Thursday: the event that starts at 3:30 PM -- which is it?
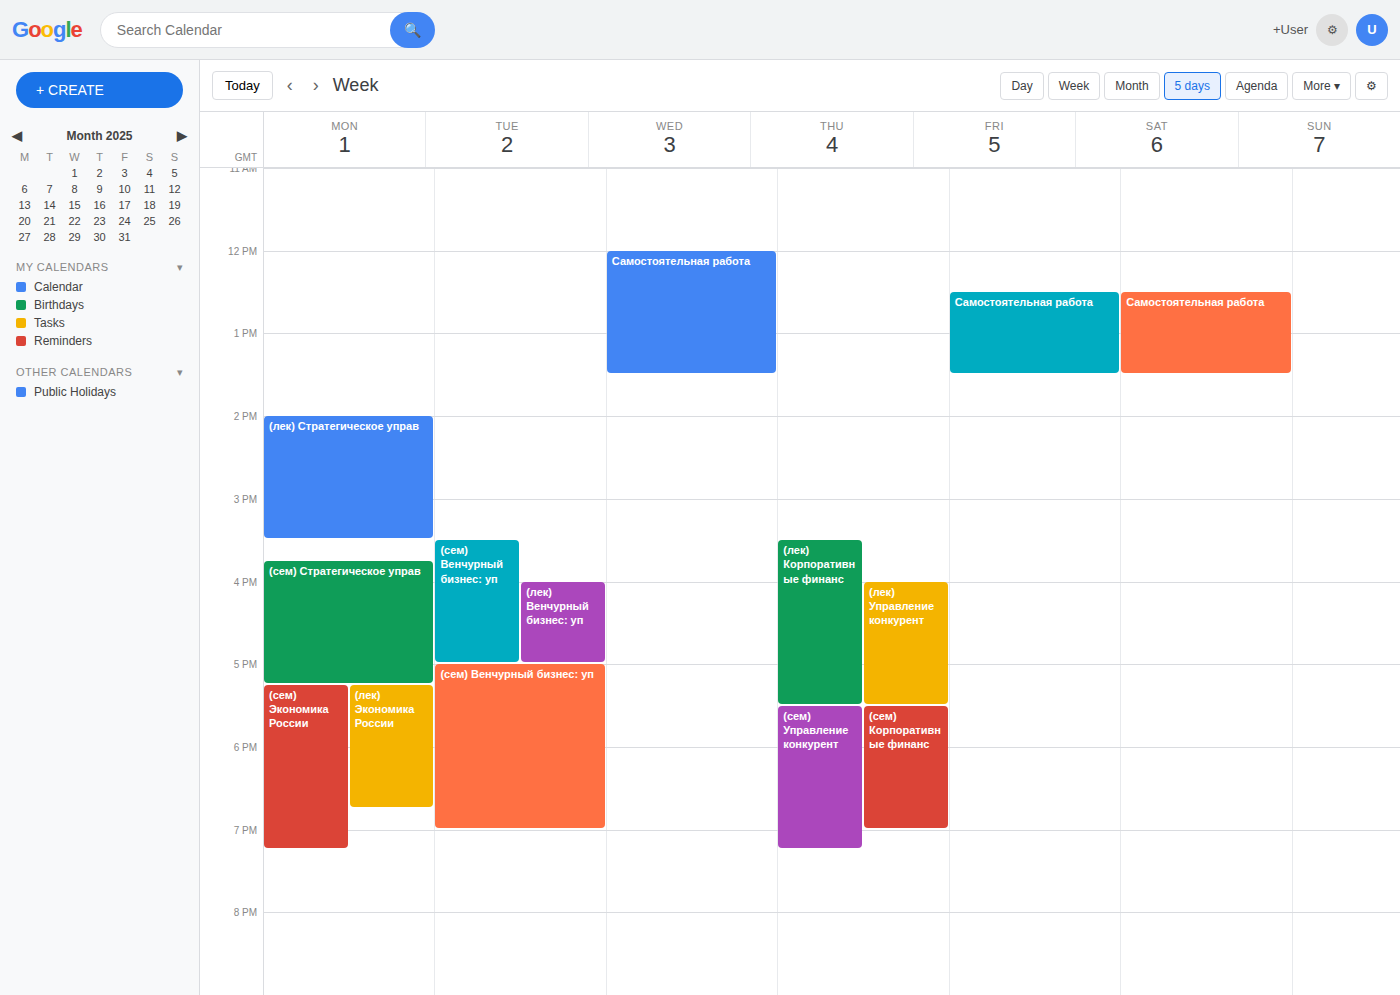
"(лек) Корпоративные финанс"